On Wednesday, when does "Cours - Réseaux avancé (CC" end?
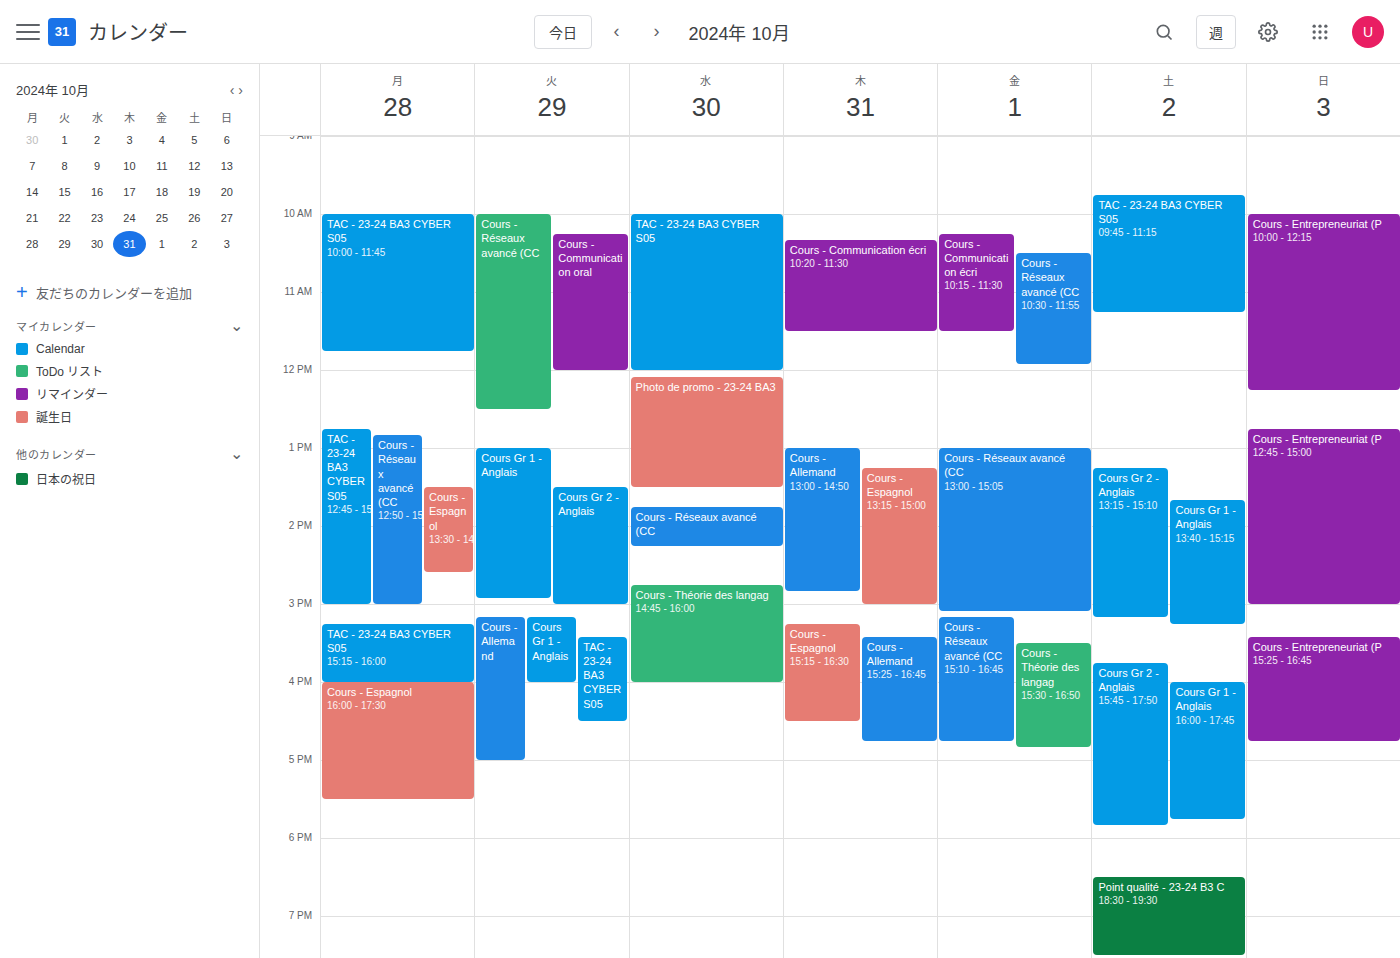
2:15 PM